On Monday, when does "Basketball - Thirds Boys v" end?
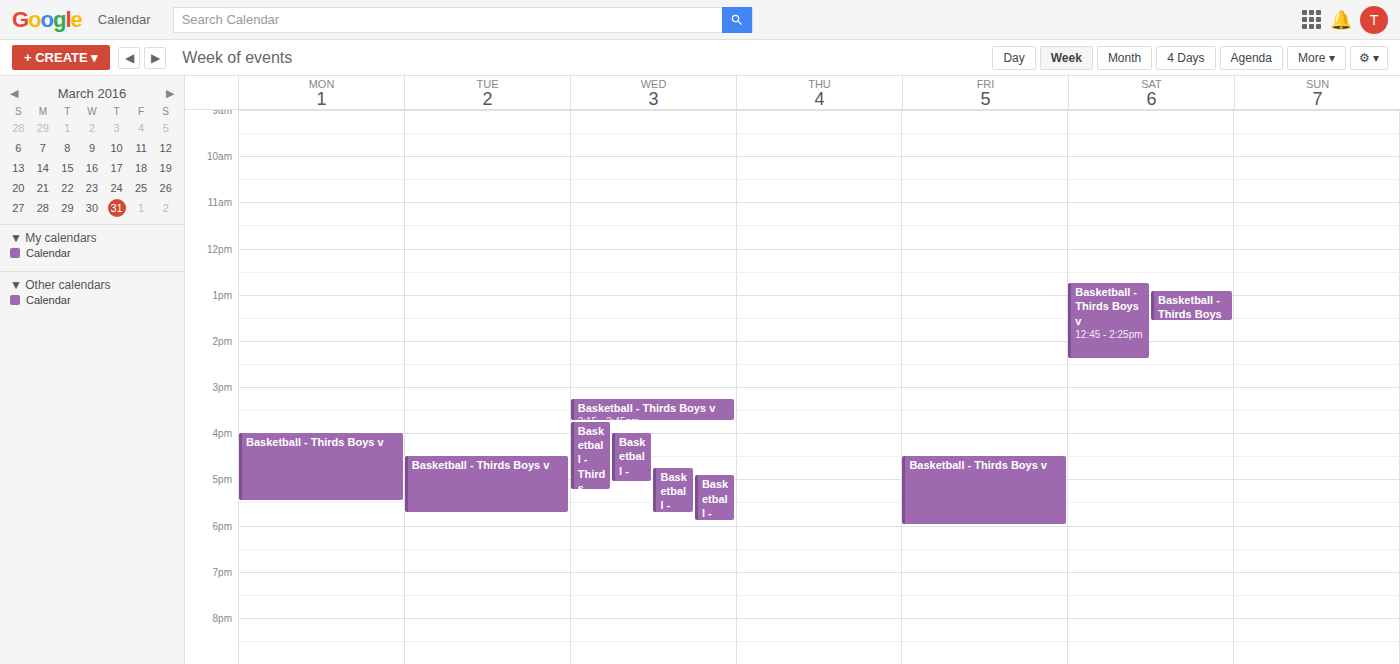
17:30